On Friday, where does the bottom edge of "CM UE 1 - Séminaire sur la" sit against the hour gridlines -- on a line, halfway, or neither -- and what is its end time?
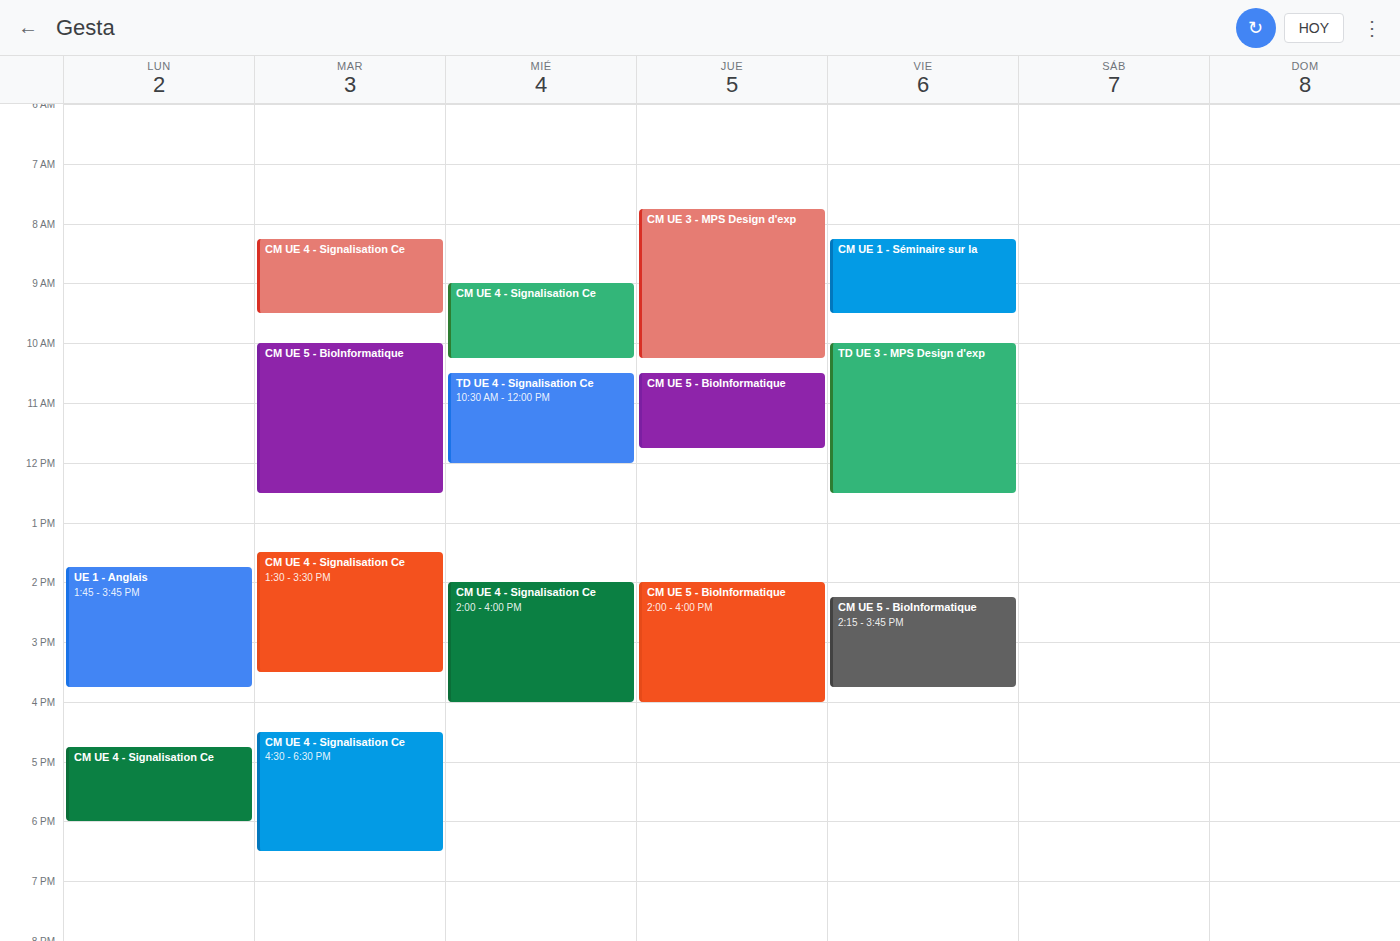
9:30 AM -- halfway between the 9 AM and 10 AM lines.